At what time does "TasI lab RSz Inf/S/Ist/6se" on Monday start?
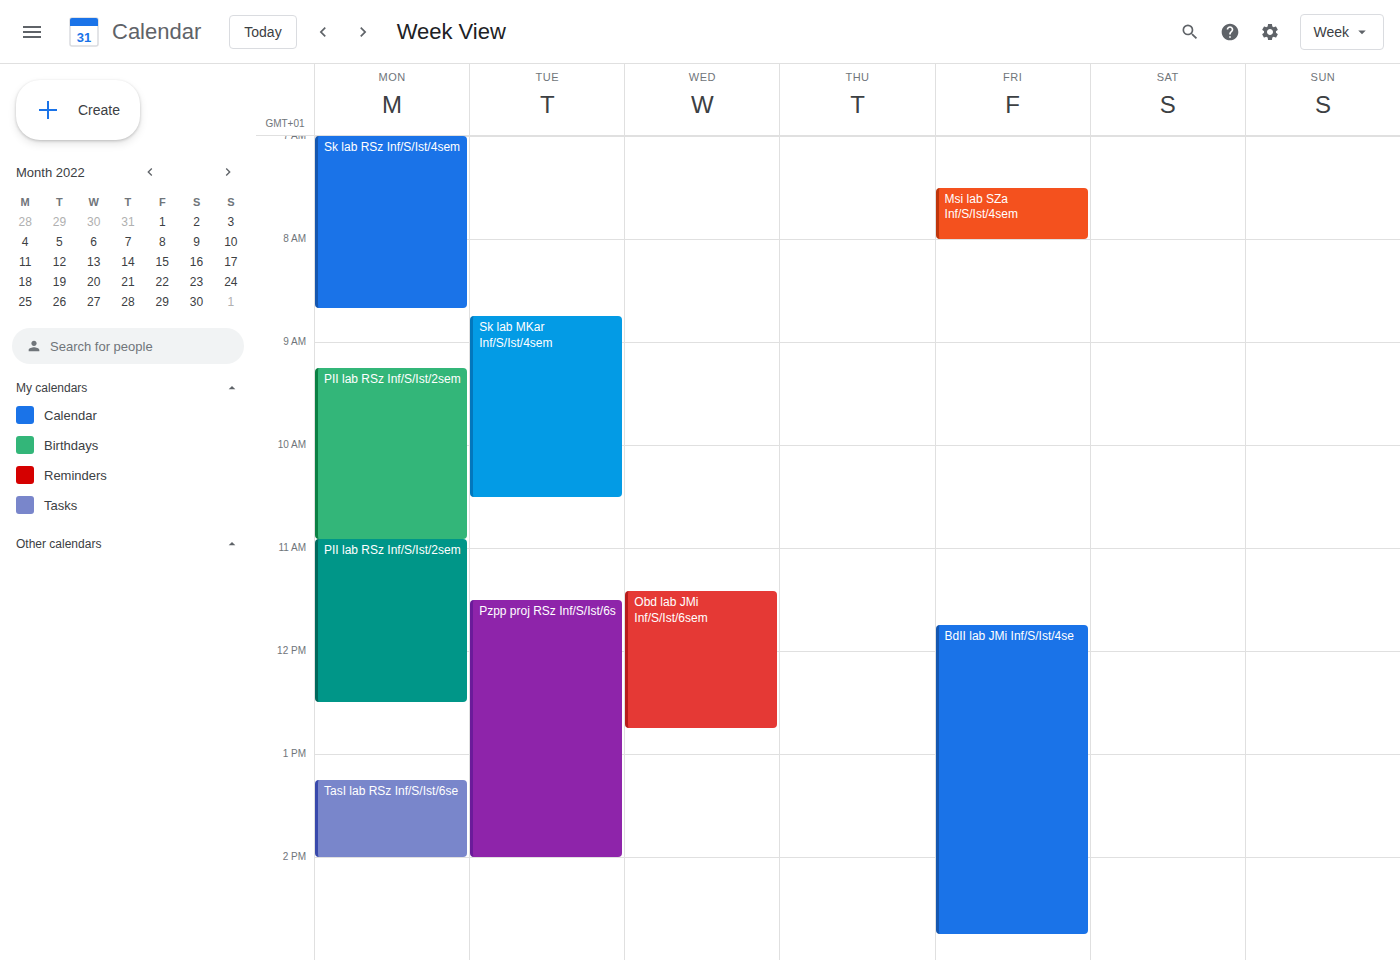
1:15 PM